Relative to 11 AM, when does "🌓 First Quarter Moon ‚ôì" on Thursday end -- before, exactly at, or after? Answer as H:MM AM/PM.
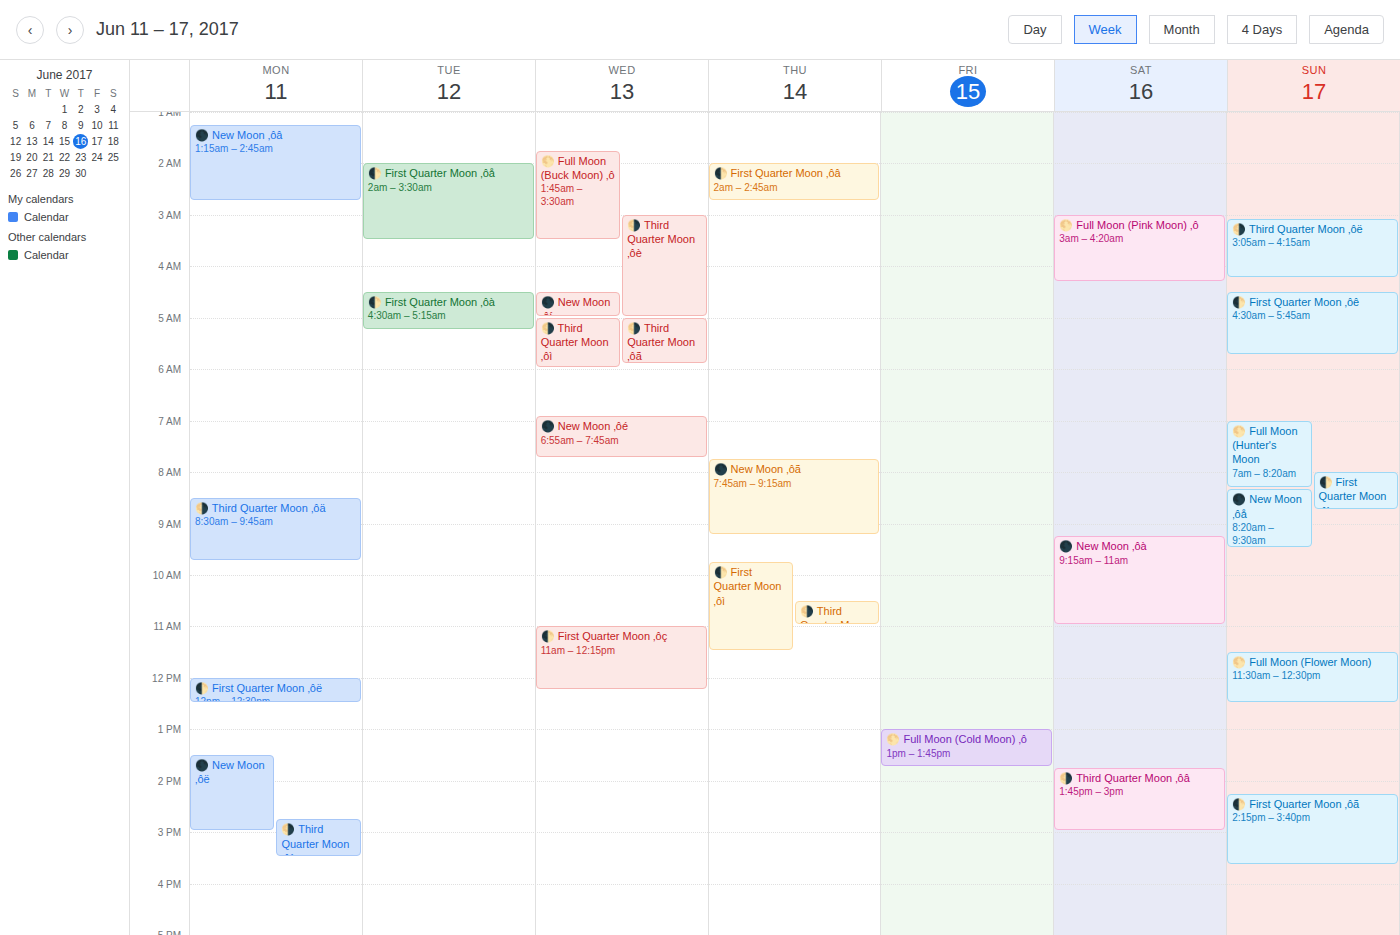
11:30 AM -- after 11 AM, 30 minutes below the 11 AM line.